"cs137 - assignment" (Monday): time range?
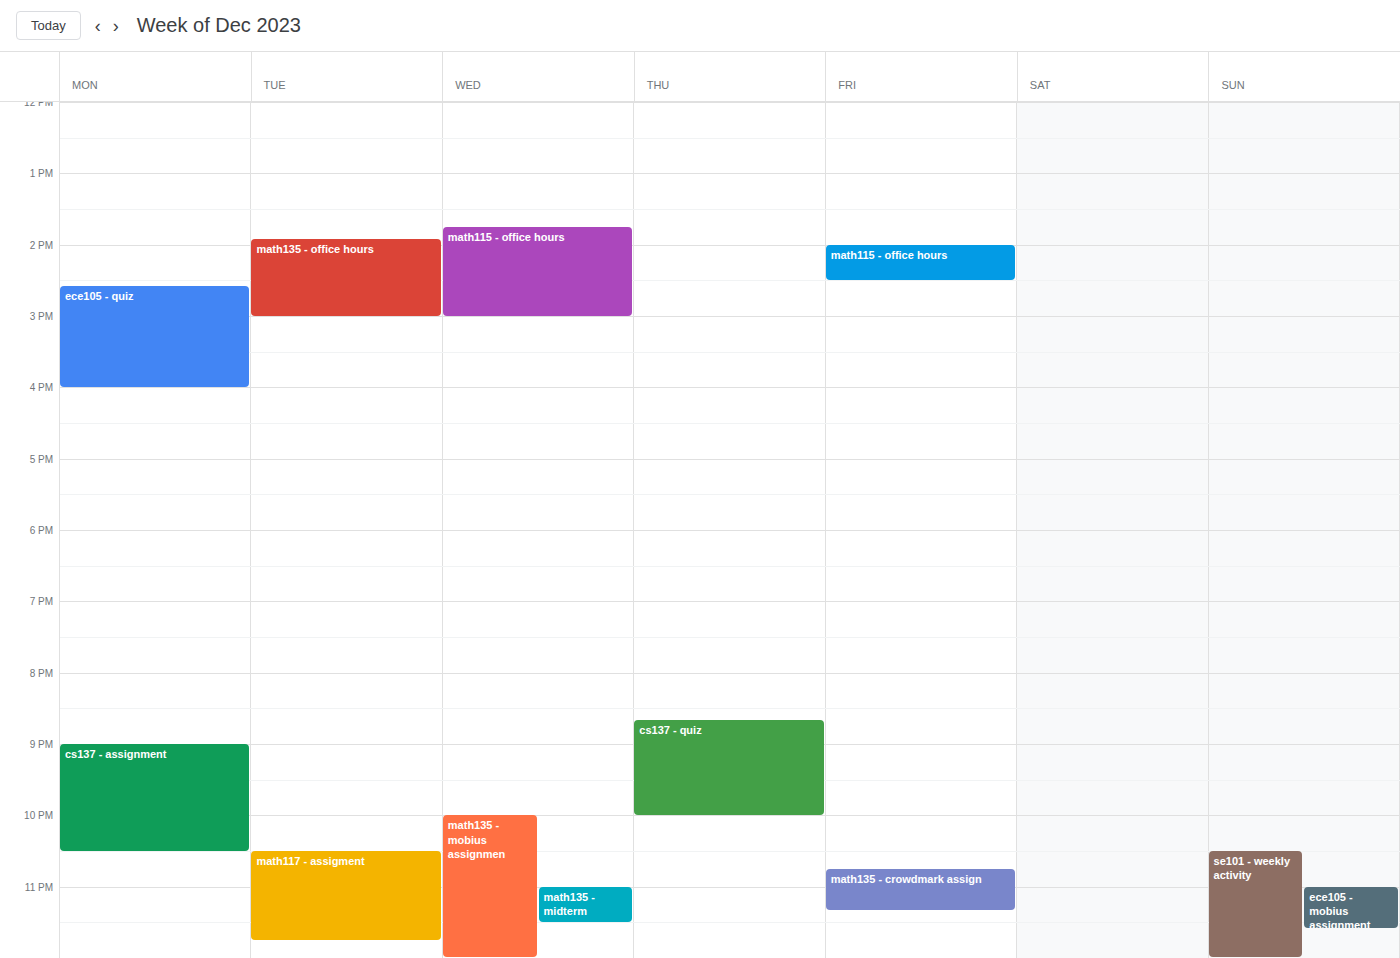
21:00 to 22:30